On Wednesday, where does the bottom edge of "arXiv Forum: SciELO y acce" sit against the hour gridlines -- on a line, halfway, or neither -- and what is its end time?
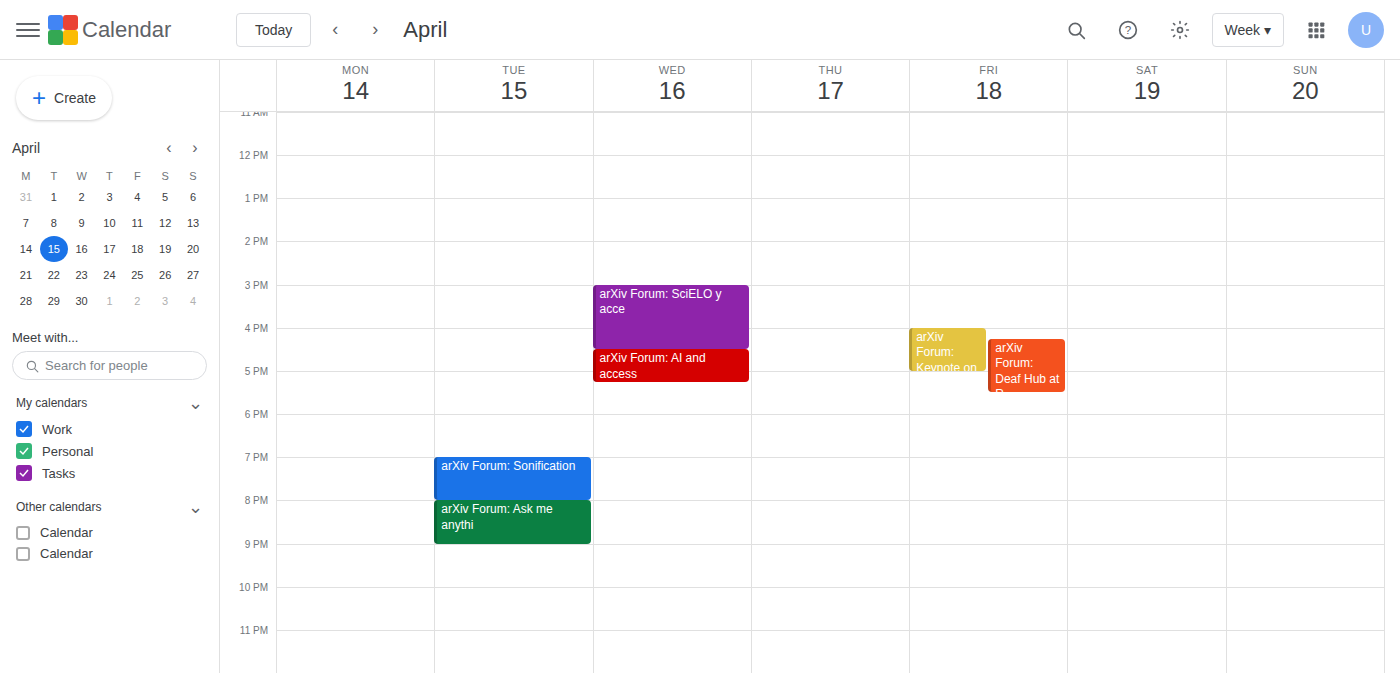
4:30 PM -- halfway between the 4 PM and 5 PM lines.